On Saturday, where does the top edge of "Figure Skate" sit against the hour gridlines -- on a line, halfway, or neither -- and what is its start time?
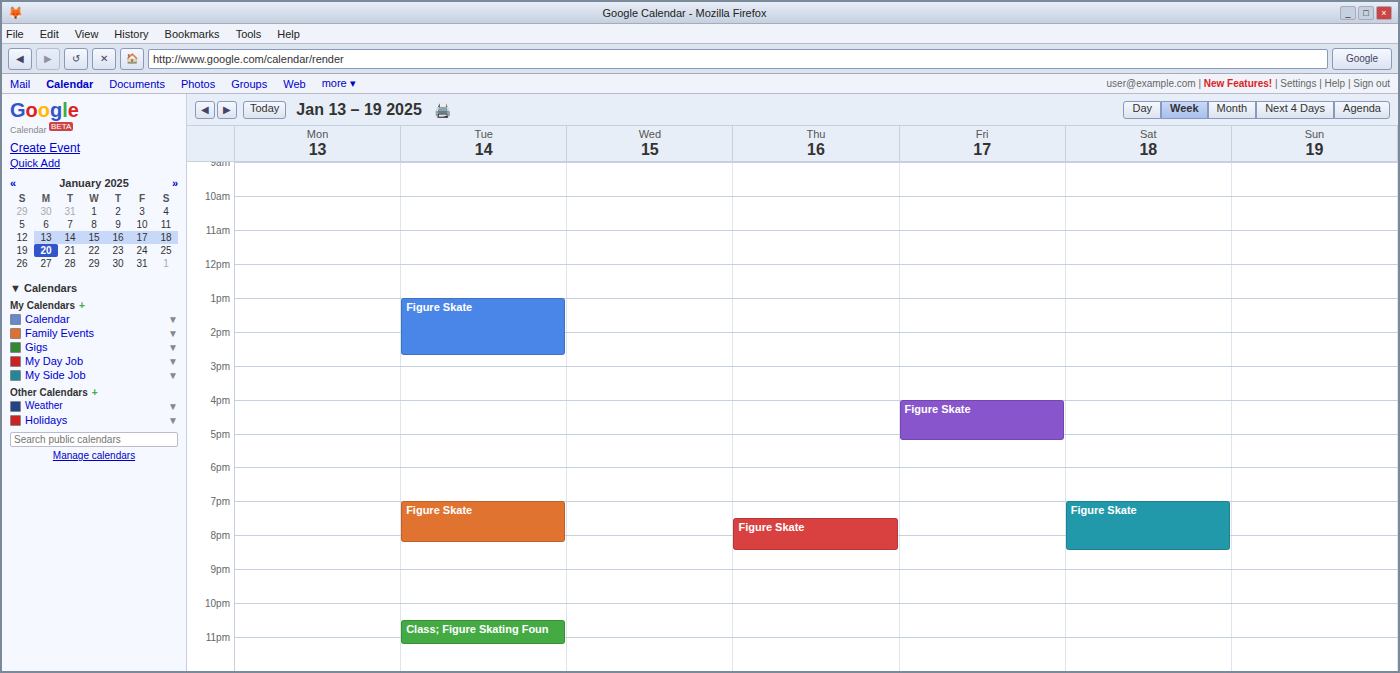
7:00 PM -- exactly on the 7 PM line.